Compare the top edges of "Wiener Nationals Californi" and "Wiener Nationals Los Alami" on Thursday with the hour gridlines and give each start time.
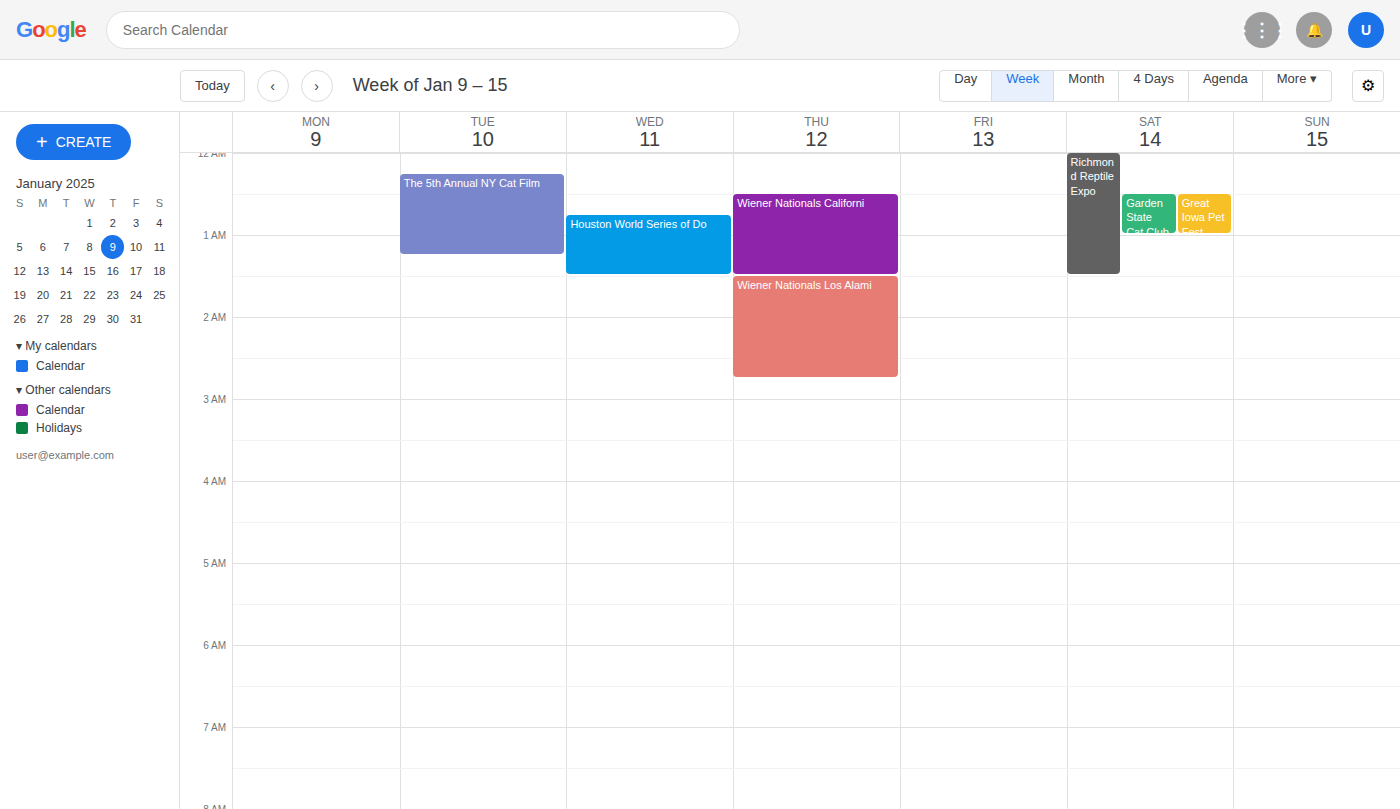
"Wiener Nationals Californi": 12:30 AM, halfway between the 12 AM and 1 AM lines. "Wiener Nationals Los Alami": 1:30 AM, halfway between the 1 AM and 2 AM lines.